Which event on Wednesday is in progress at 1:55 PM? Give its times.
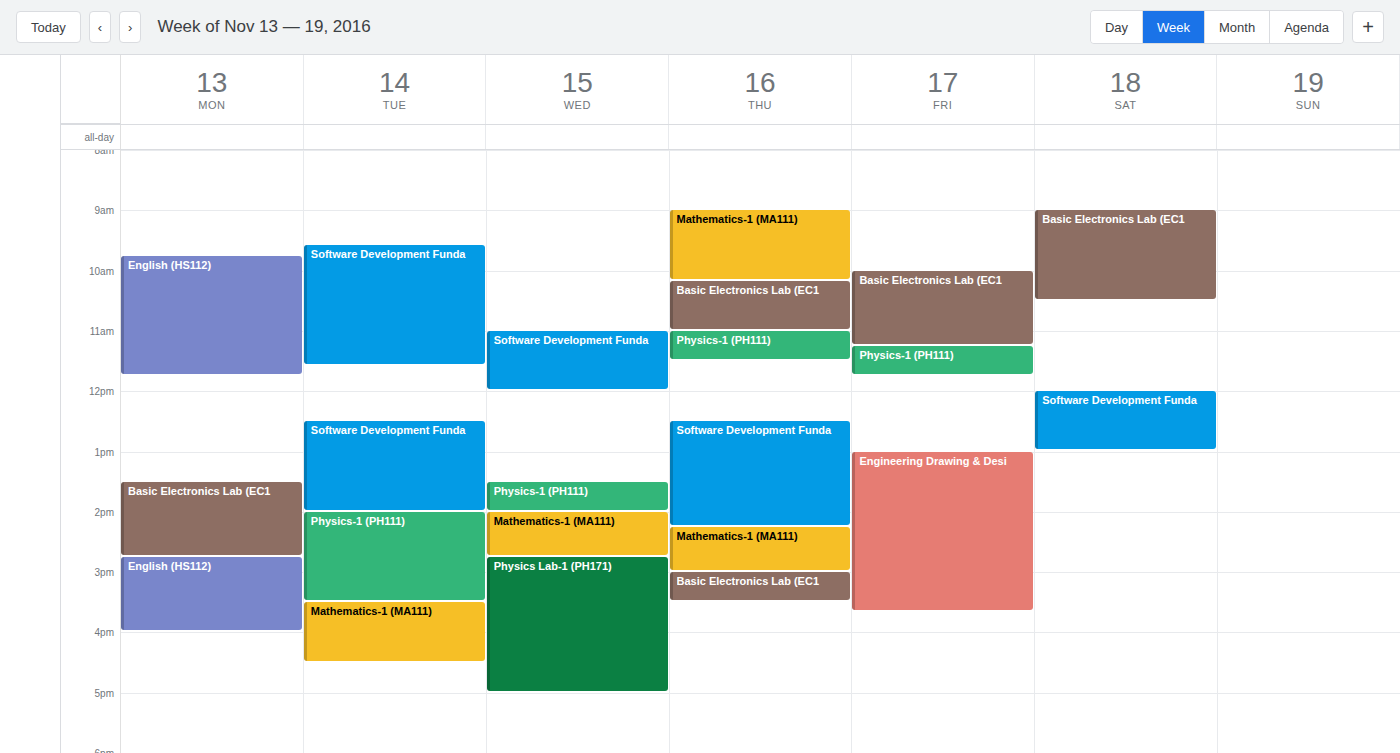
"Physics-1 (PH111)", 1:30 PM to 2:00 PM